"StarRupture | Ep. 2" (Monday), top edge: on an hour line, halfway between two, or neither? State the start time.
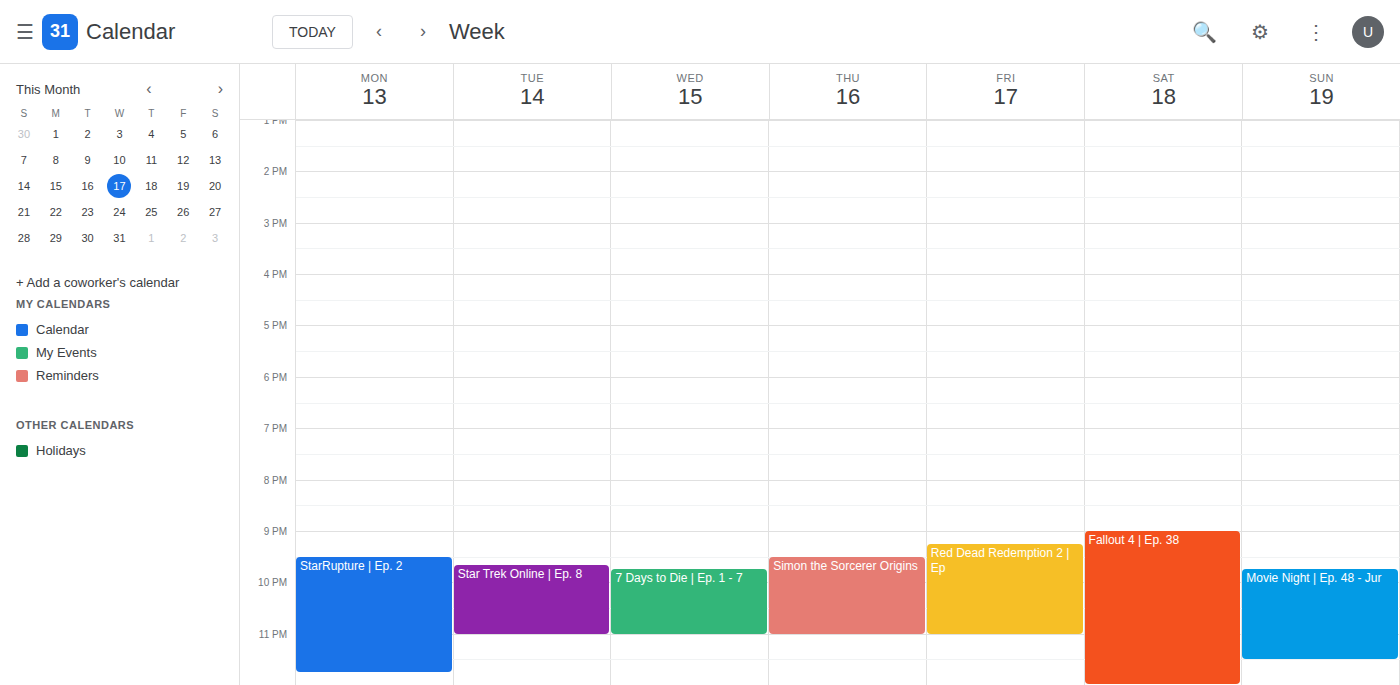
9:30 PM -- halfway between the 9 PM and 10 PM lines.